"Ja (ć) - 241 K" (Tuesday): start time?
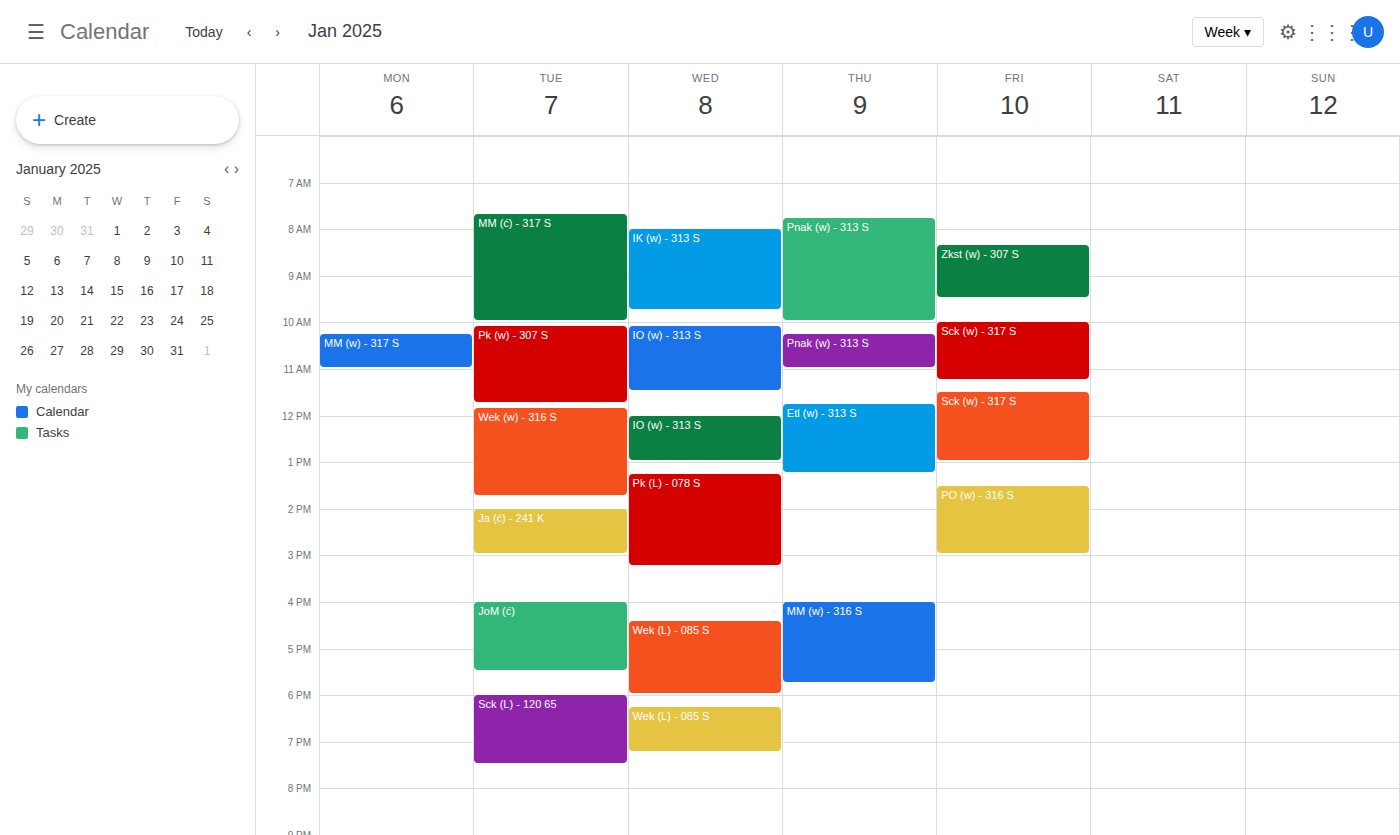
2:00 PM